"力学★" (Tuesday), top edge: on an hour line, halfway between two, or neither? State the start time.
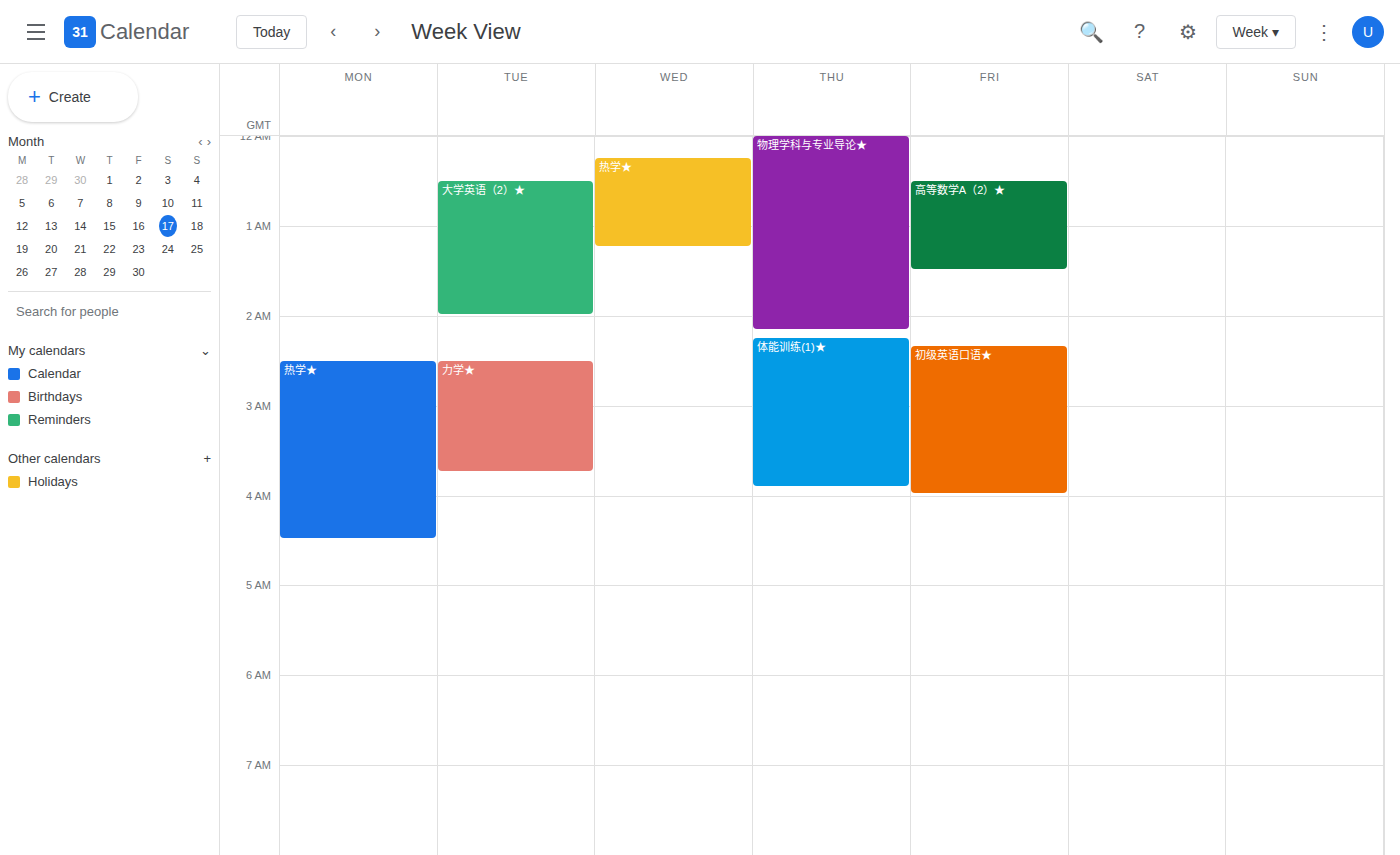
2:30 AM -- halfway between the 2 AM and 3 AM lines.